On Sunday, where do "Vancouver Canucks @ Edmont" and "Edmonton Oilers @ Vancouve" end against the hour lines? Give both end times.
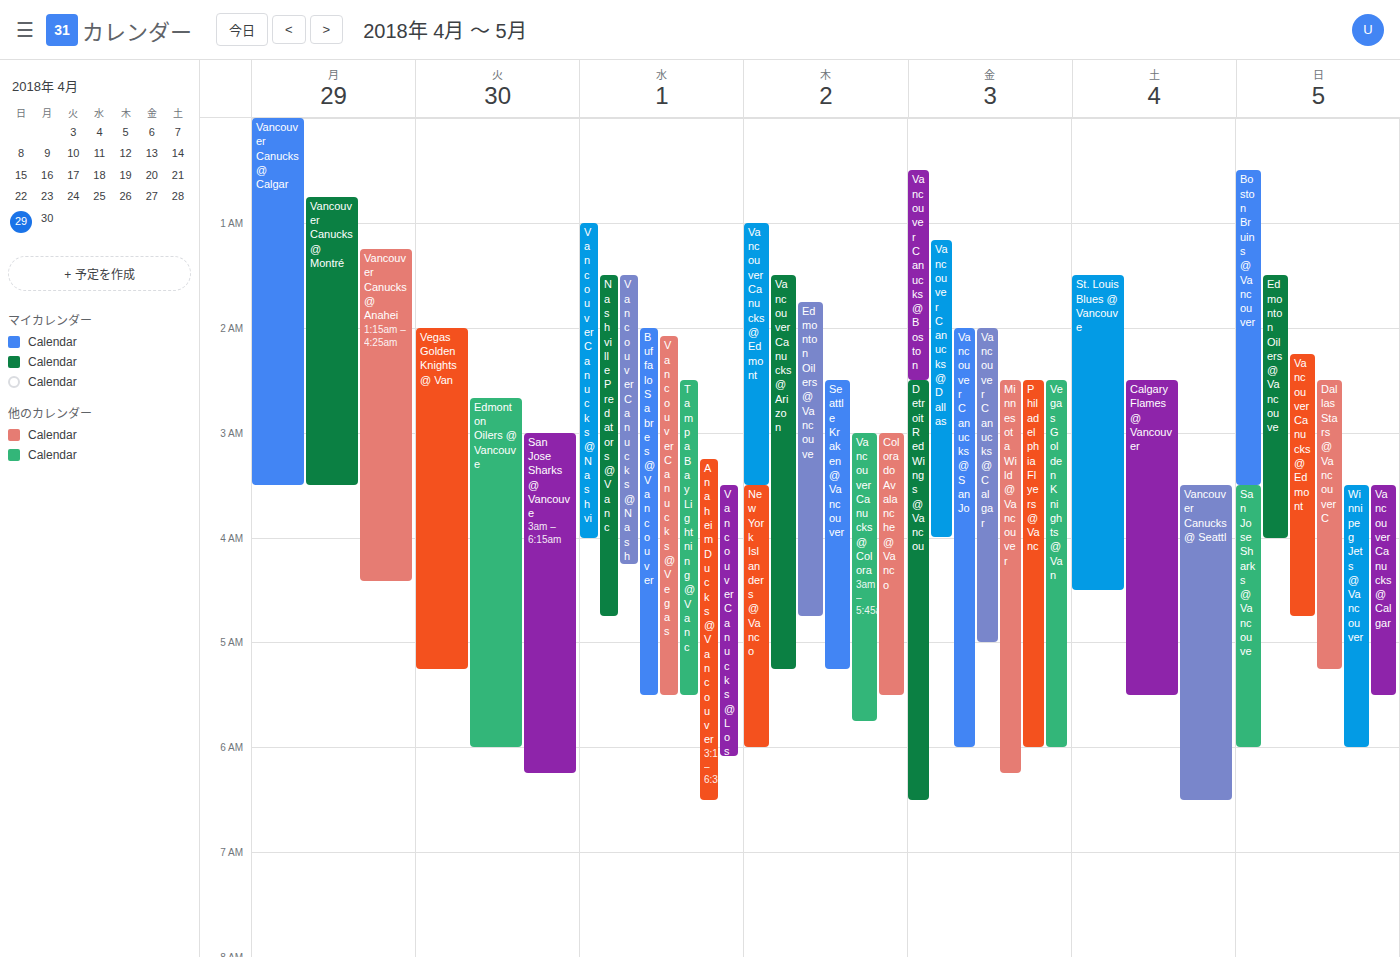
"Vancouver Canucks @ Edmont": 4:45 AM, neither: three quarters of the way from the 4 AM line to the 5 AM line. "Edmonton Oilers @ Vancouve": 4:00 AM, exactly on the 4 AM line.